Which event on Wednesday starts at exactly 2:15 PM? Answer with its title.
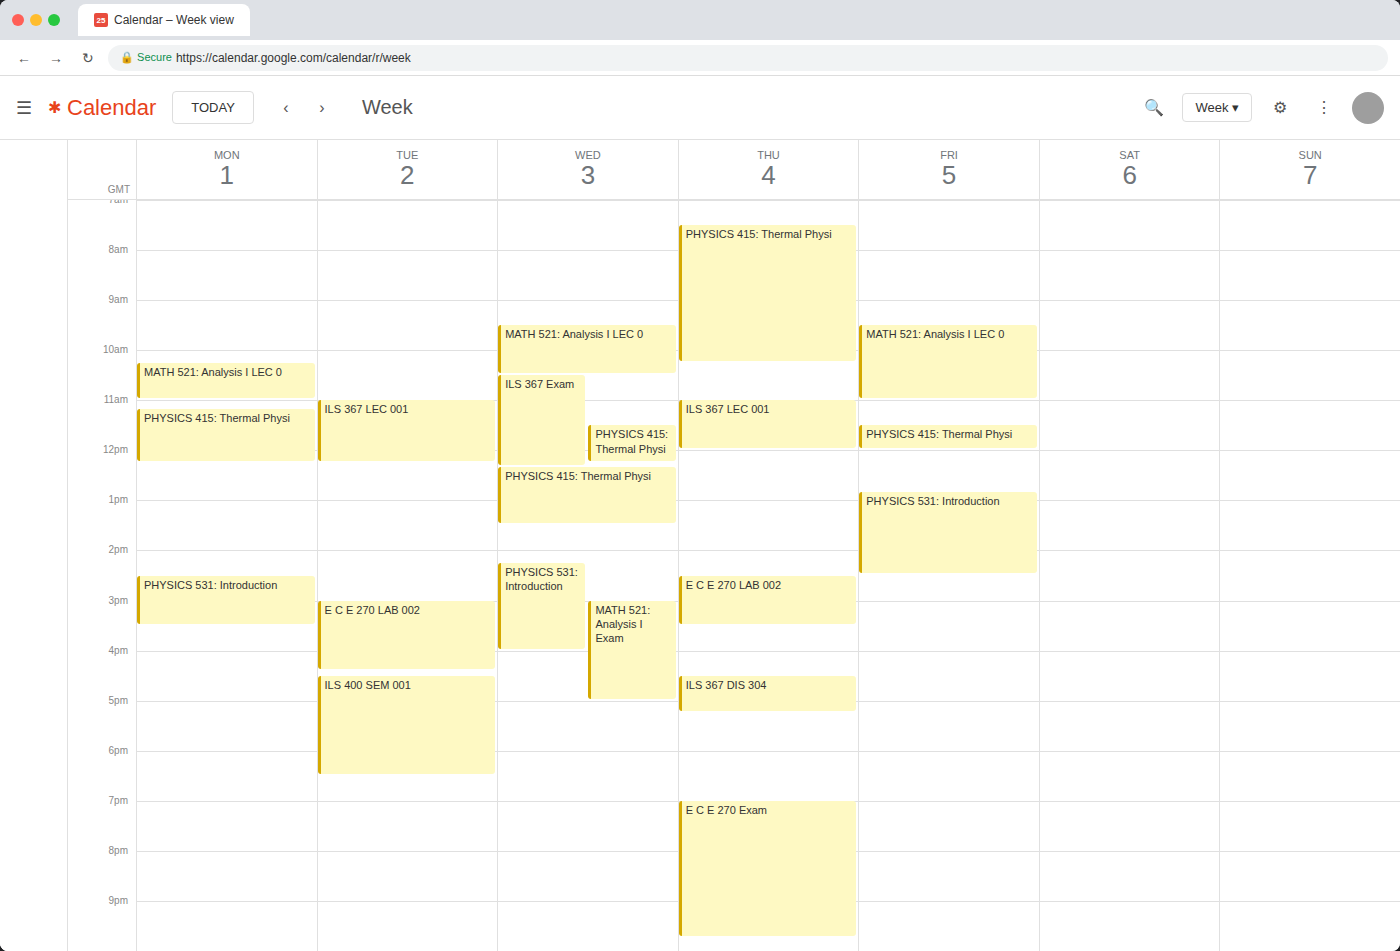
"PHYSICS 531: Introduction"